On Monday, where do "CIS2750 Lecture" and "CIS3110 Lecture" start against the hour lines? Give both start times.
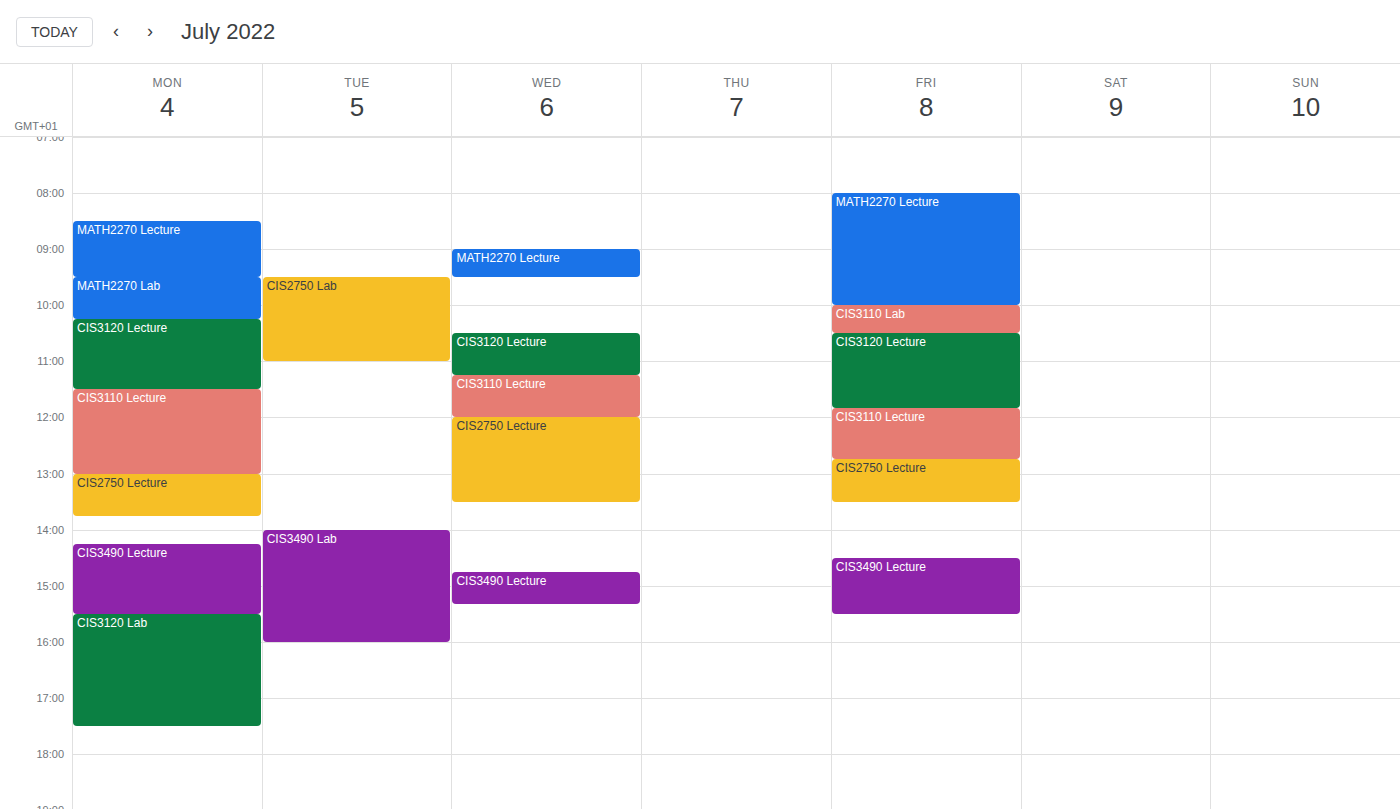
"CIS2750 Lecture": 1:00 PM, exactly on the 1 PM line. "CIS3110 Lecture": 11:30 AM, halfway between the 11 AM and 12 PM lines.